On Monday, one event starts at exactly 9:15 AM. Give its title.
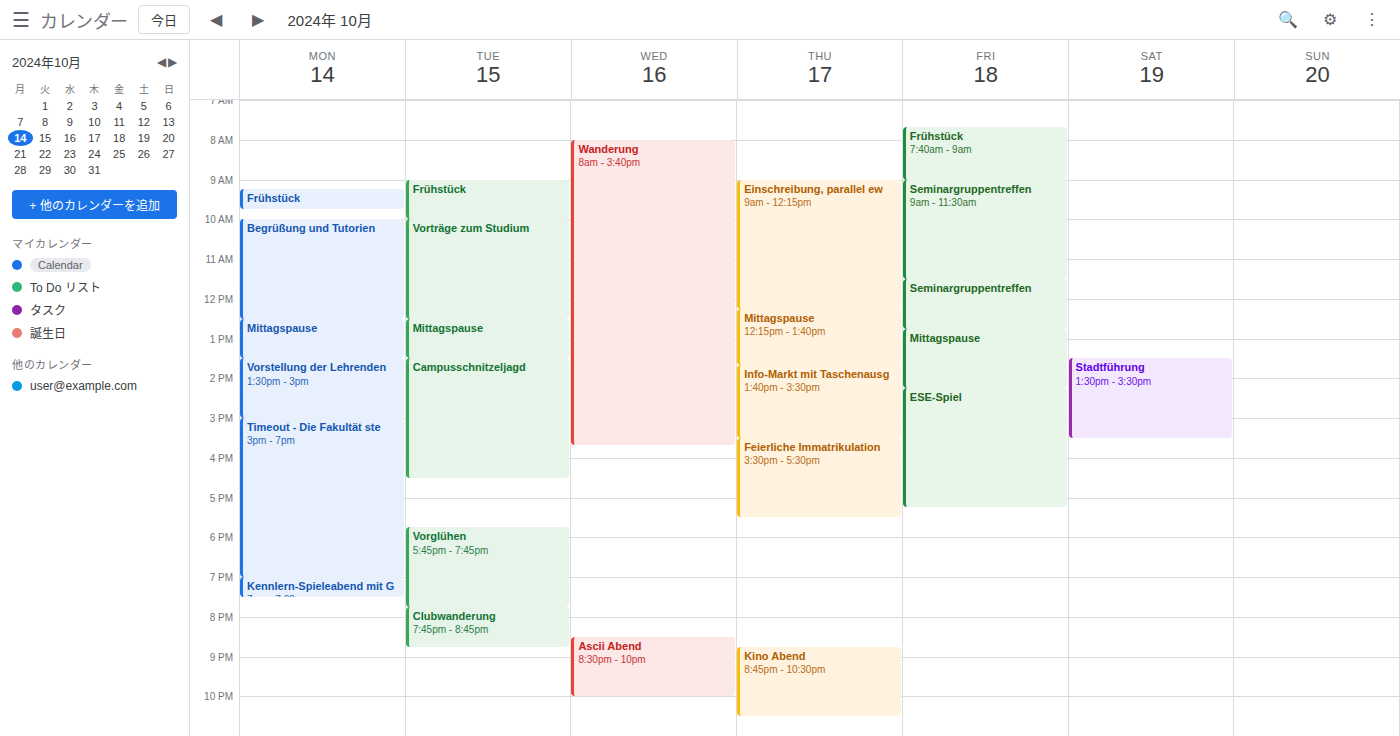
"Frühstück"